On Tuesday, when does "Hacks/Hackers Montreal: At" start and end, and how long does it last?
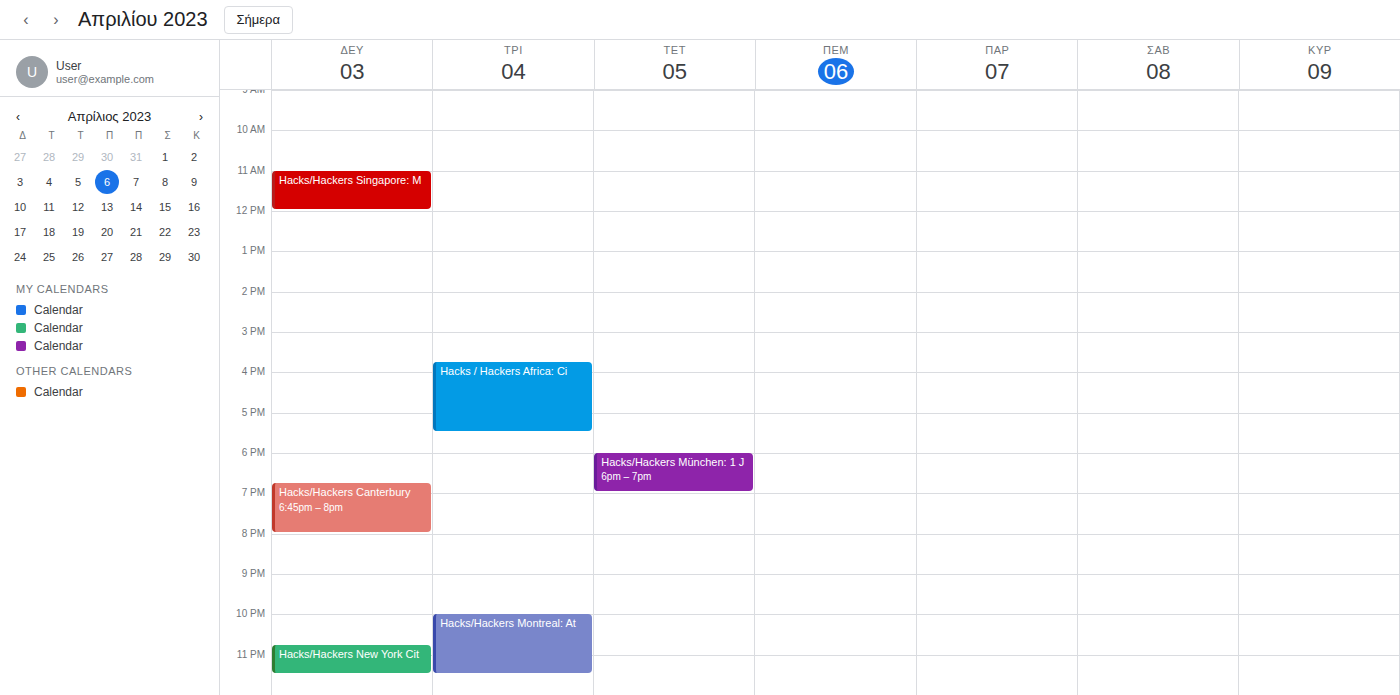
10:00 PM to 11:30 PM, 1 hour 30 minutes